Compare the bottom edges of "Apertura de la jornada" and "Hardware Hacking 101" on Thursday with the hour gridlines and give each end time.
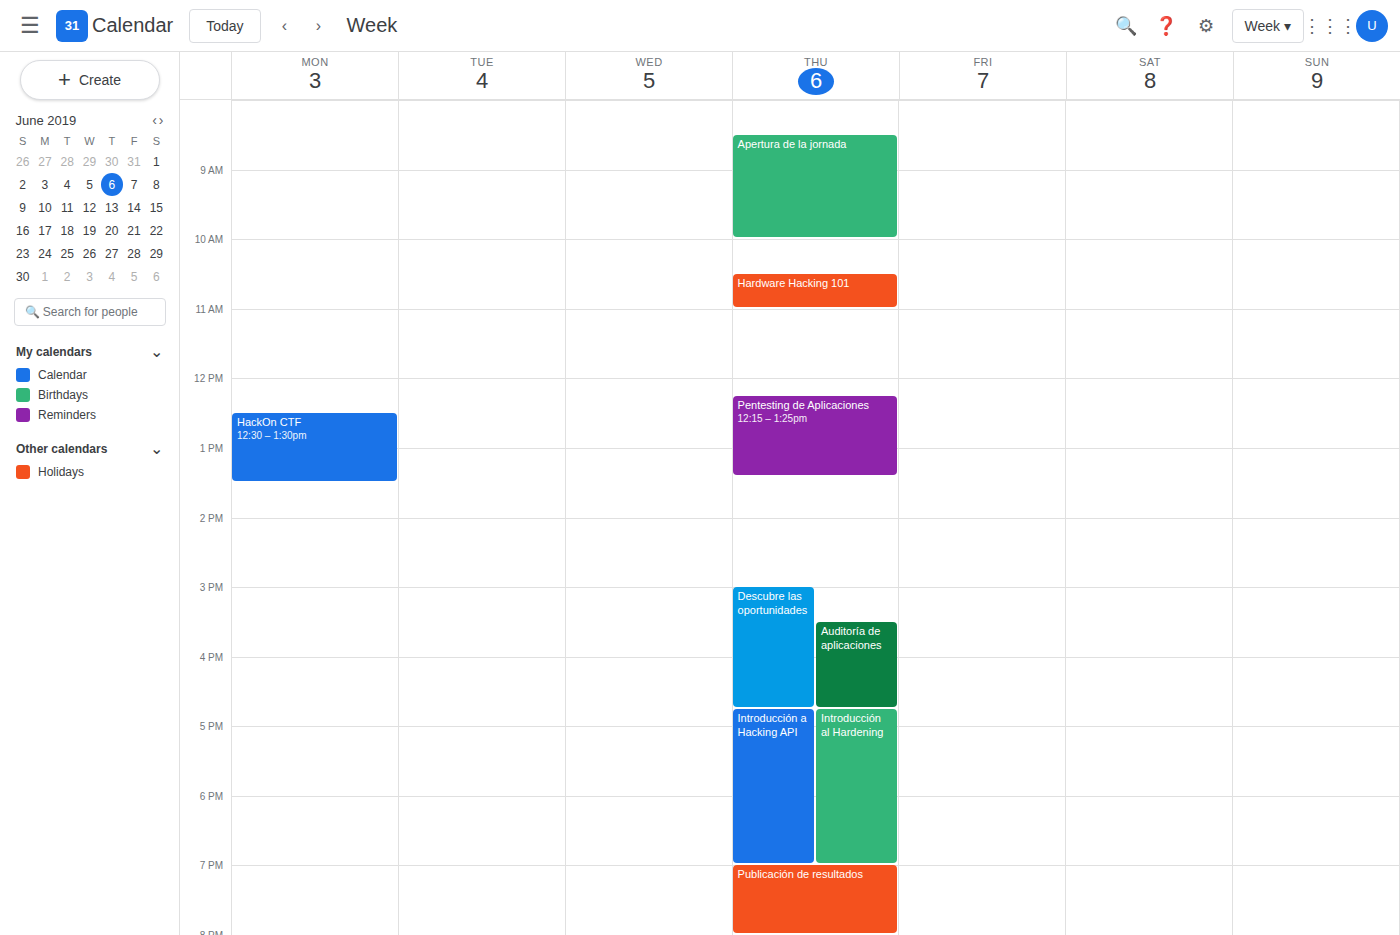
"Apertura de la jornada": 10:00 AM, exactly on the 10 AM line. "Hardware Hacking 101": 11:00 AM, exactly on the 11 AM line.